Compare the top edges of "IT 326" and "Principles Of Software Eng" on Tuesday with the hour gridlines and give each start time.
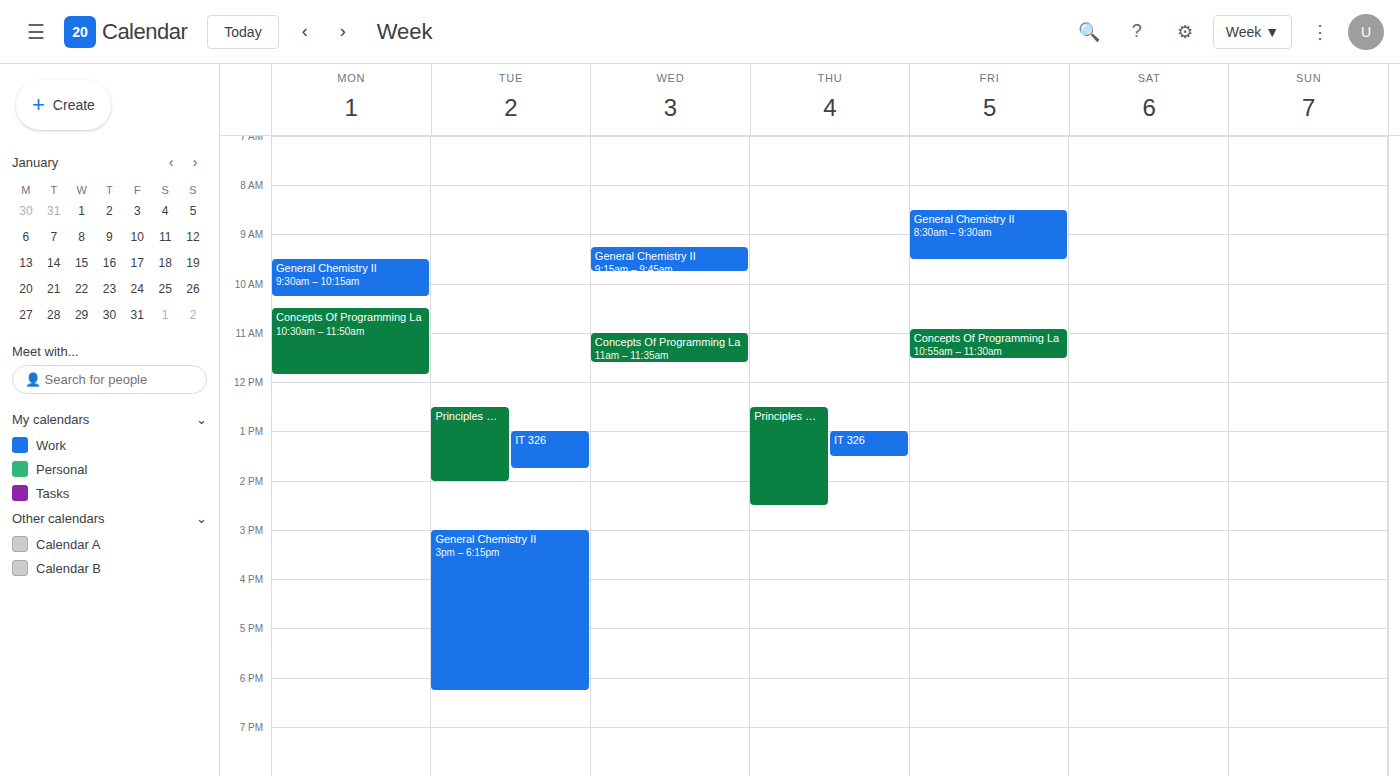
"IT 326": 1:00 PM, exactly on the 1 PM line. "Principles Of Software Eng": 12:30 PM, halfway between the 12 PM and 1 PM lines.